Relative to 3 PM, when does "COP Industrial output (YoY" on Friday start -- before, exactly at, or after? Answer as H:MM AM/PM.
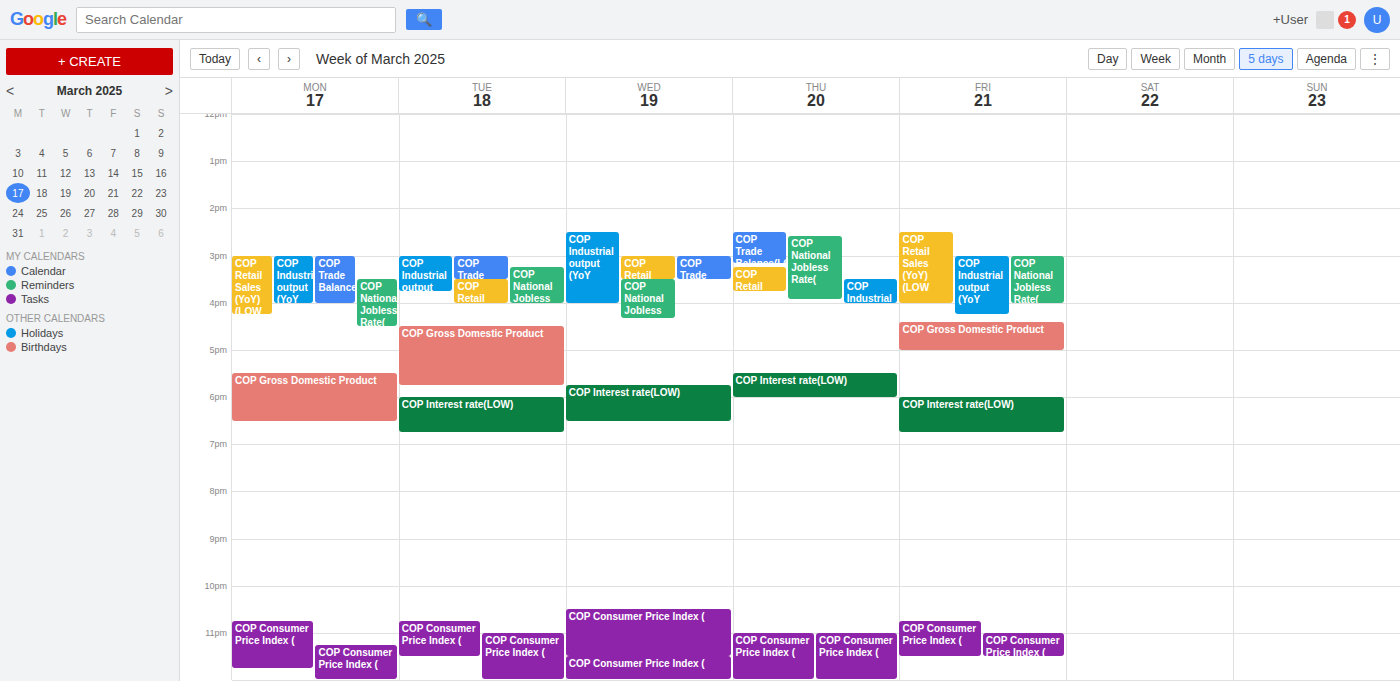
3:00 PM -- exactly at 3 PM, on the 3 PM line.